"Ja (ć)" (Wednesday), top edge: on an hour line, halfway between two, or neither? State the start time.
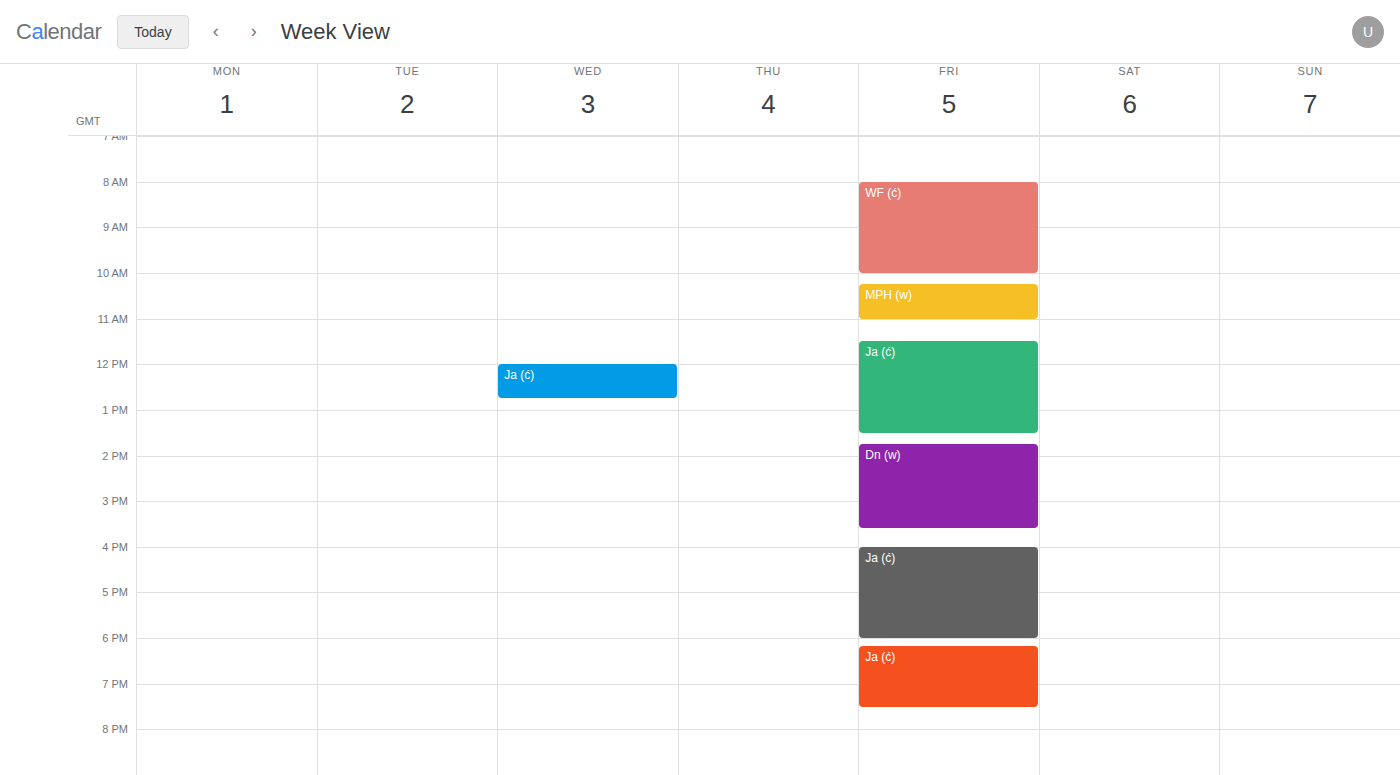
12:00 -- exactly on the 12:00 line.